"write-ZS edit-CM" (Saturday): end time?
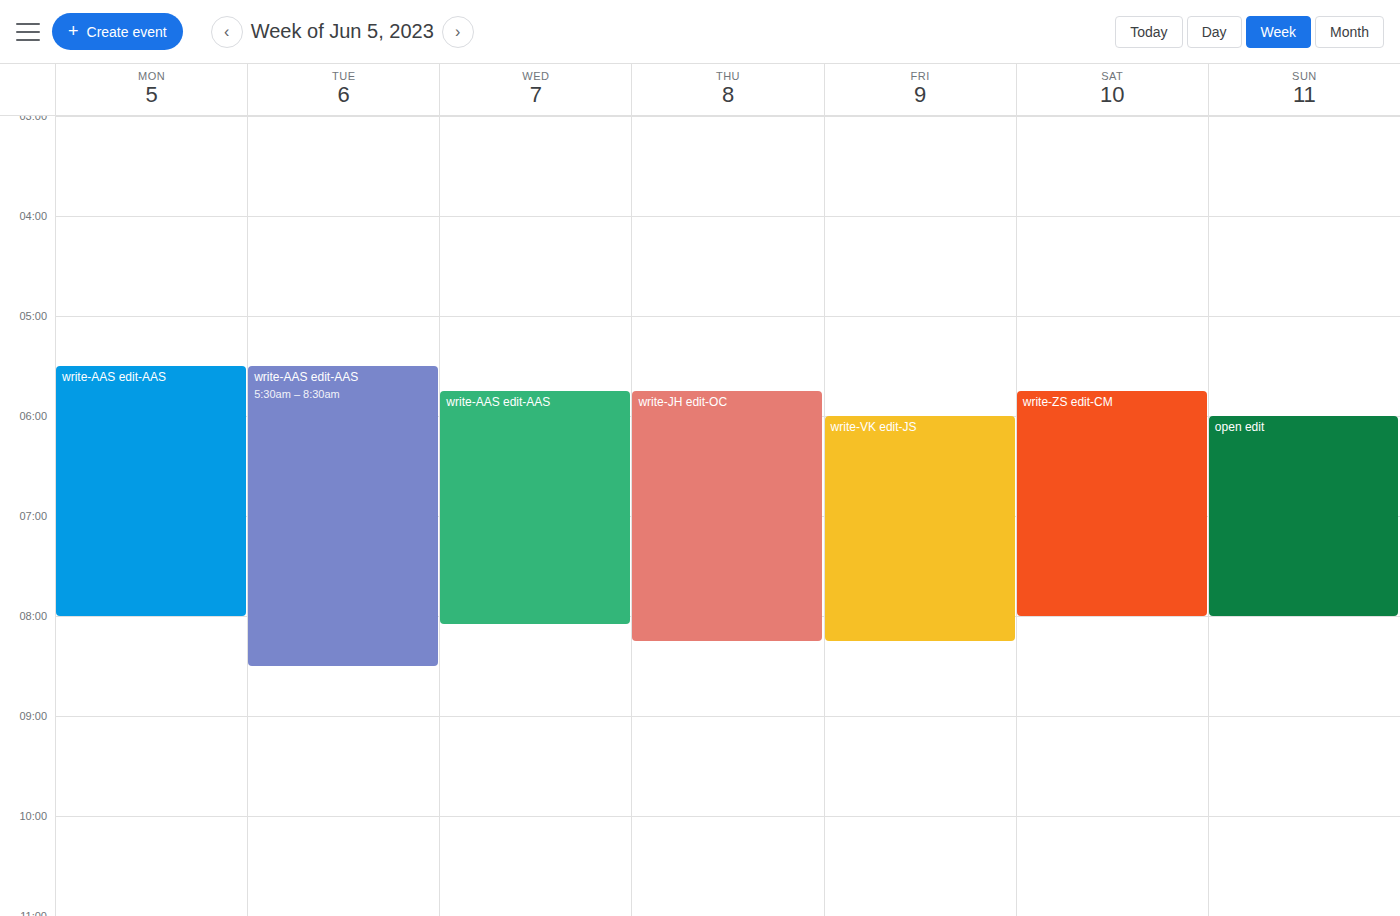
8:00 AM